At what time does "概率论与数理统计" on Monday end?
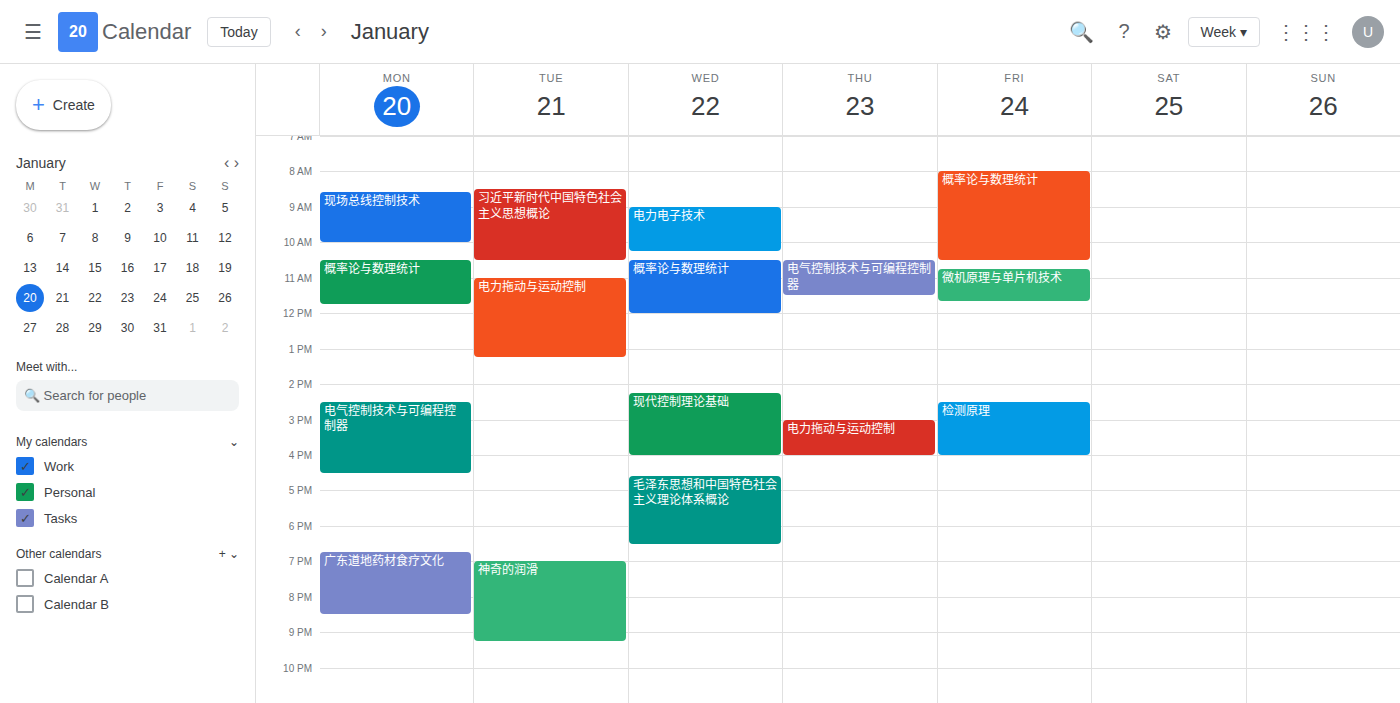
11:45 AM